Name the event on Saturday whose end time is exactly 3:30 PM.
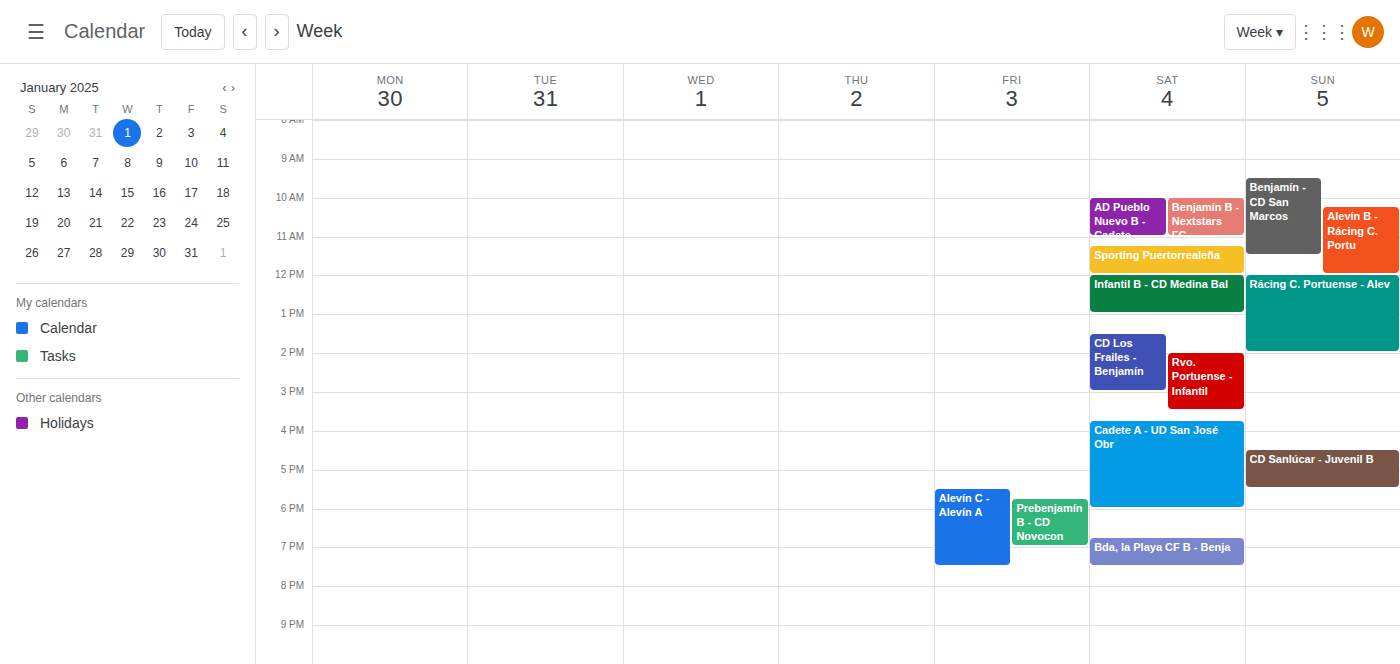
"Rvo. Portuense - Infantil"